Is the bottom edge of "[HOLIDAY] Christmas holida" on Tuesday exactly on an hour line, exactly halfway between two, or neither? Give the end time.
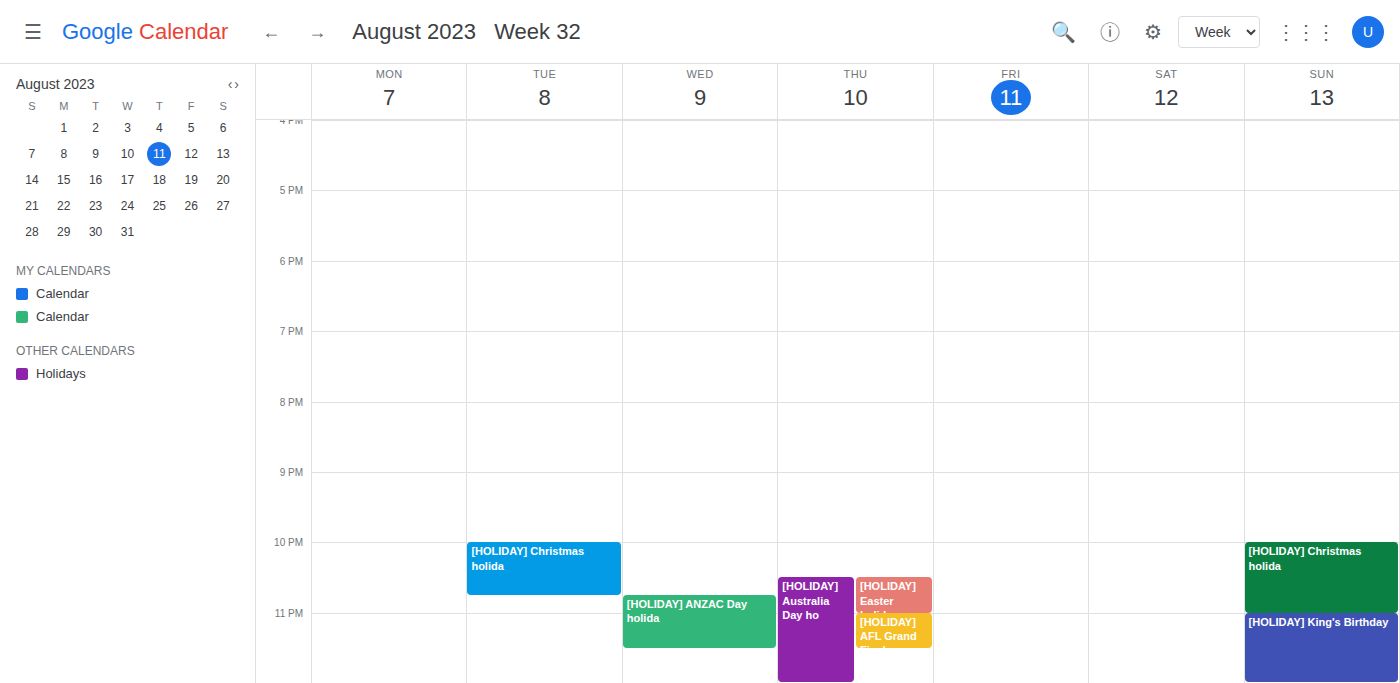
10:45 PM -- neither: three quarters of the way from the 10 PM line to the 11 PM line.